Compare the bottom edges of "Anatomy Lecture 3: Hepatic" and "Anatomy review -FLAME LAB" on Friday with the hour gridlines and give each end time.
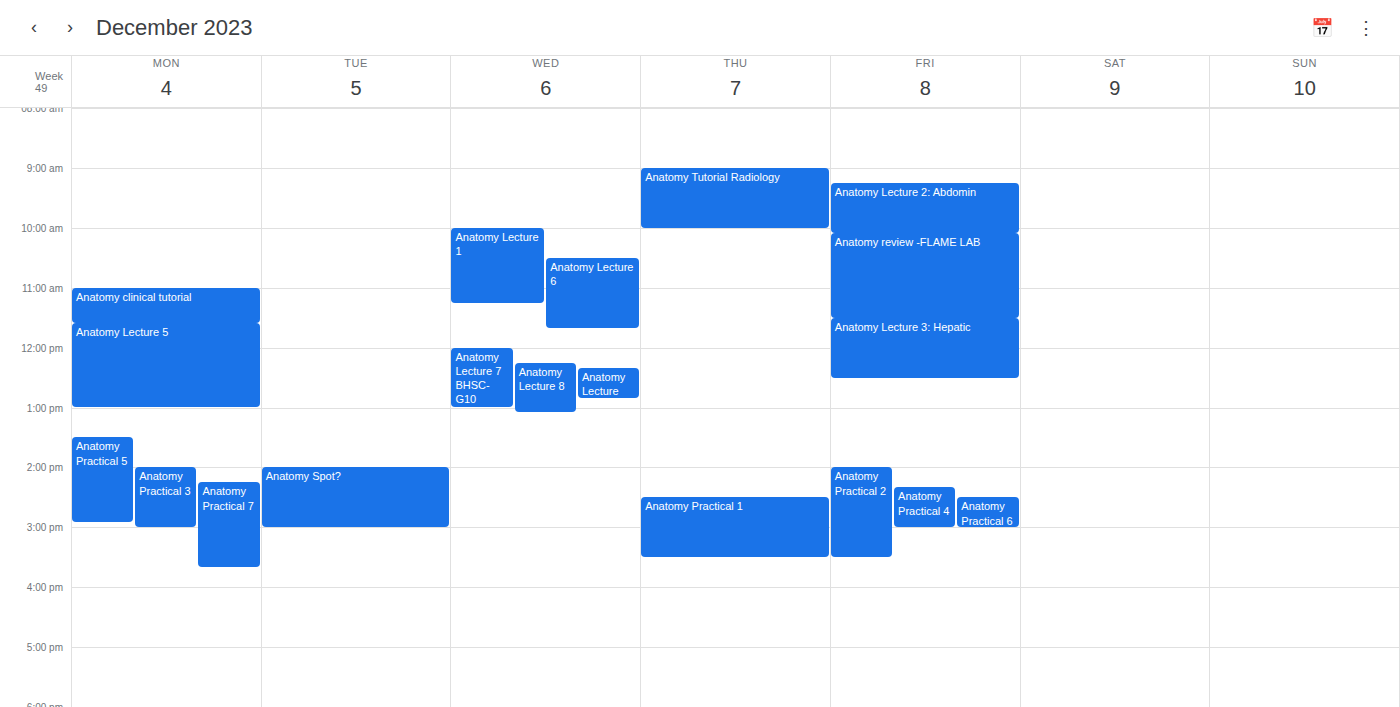
"Anatomy Lecture 3: Hepatic": 12:30 PM, halfway between the 12 PM and 1 PM lines. "Anatomy review -FLAME LAB": 11:30 AM, halfway between the 11 AM and 12 PM lines.